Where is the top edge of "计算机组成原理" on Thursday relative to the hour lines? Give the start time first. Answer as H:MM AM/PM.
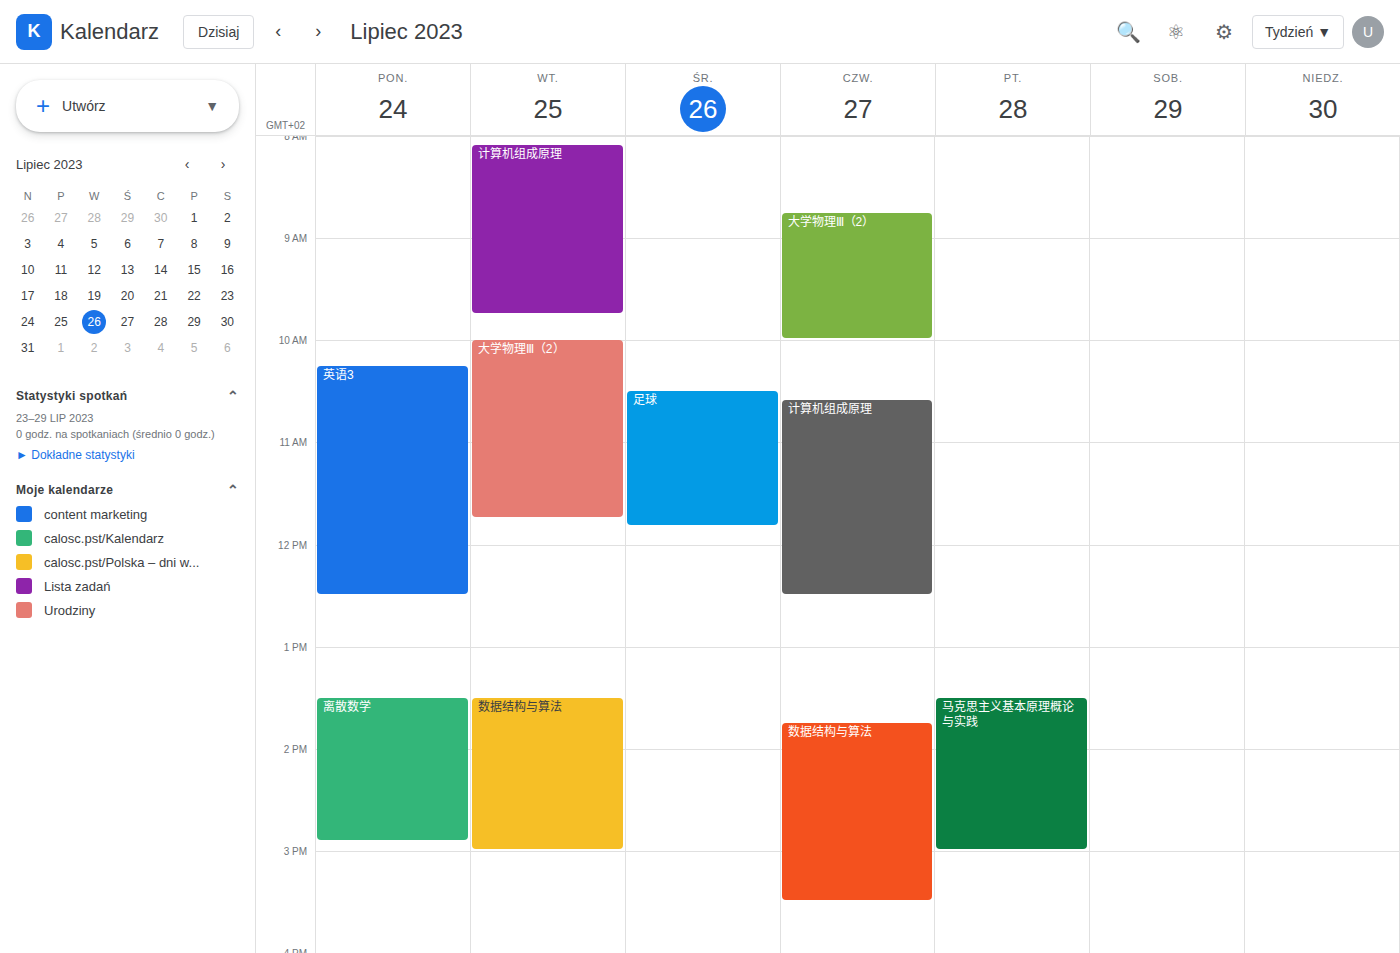
10:35 AM -- neither: 35 minutes below the 10 AM line and 25 minutes above the 11 AM line.